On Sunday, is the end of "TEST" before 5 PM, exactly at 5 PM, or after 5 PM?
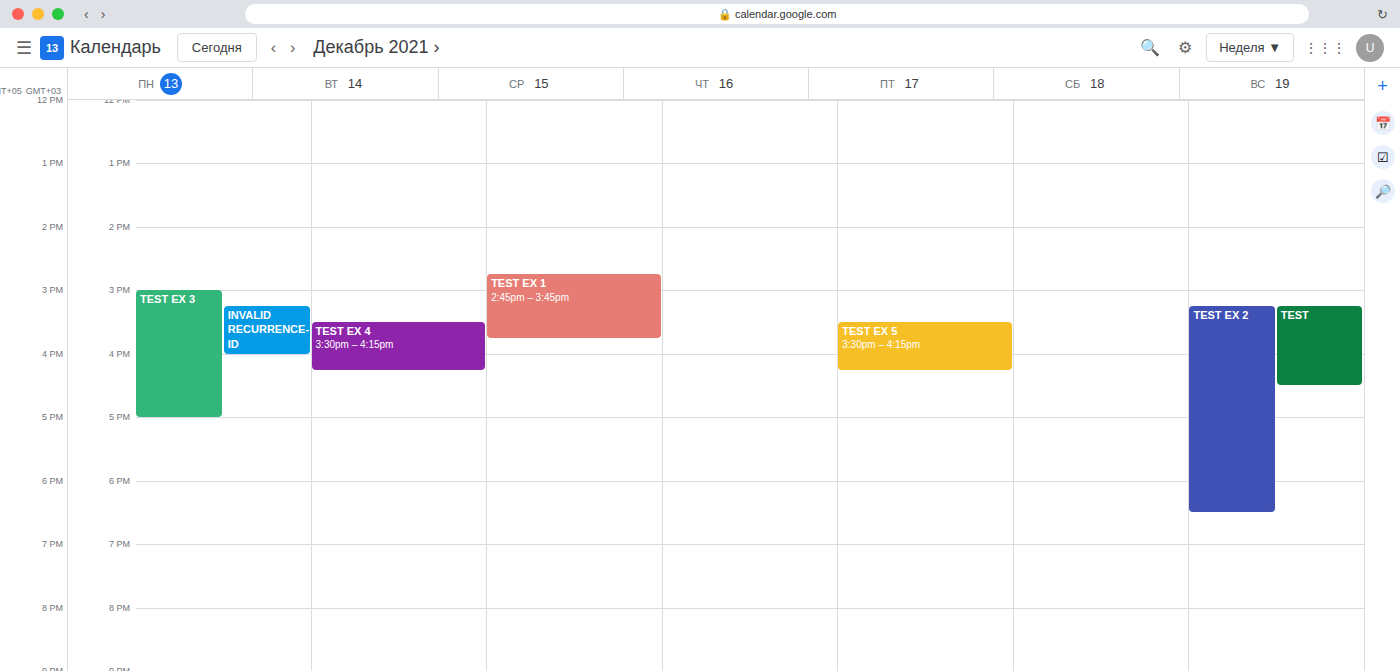
4:30 PM -- before 5 PM, 30 minutes above the 5 PM line.